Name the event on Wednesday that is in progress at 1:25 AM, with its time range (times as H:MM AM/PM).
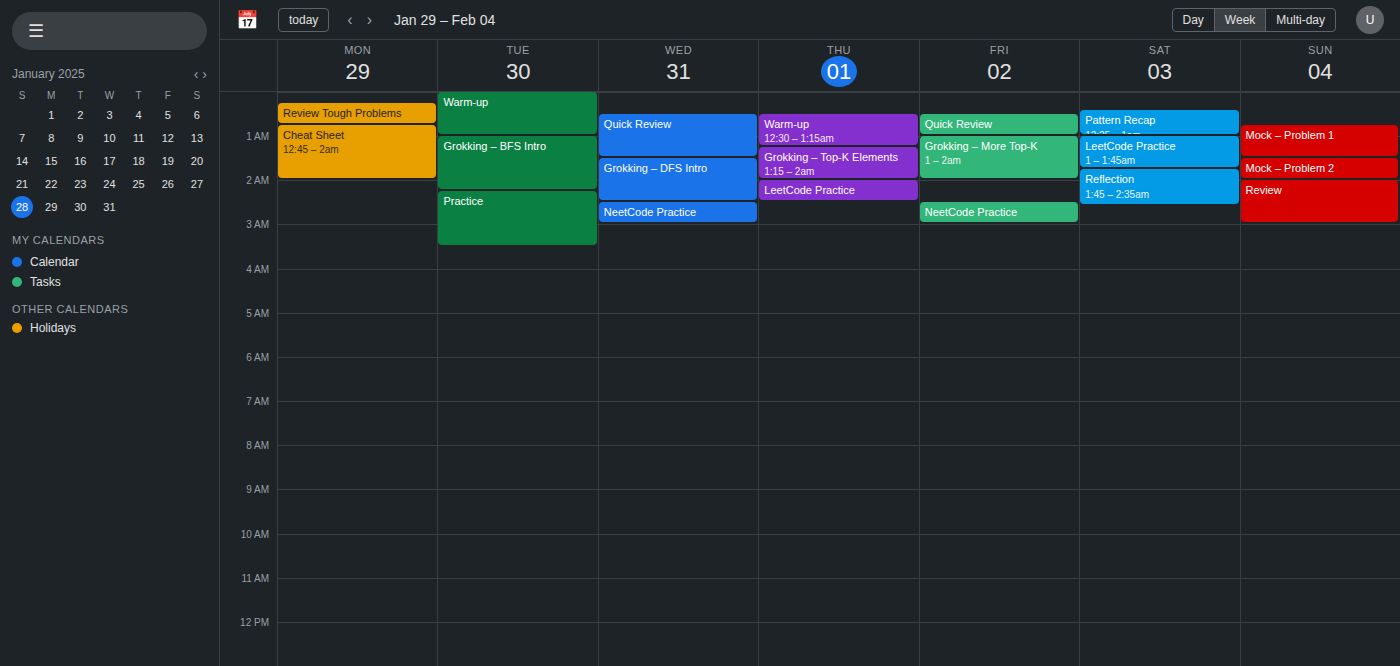
"Quick Review", 12:30 AM to 1:30 AM